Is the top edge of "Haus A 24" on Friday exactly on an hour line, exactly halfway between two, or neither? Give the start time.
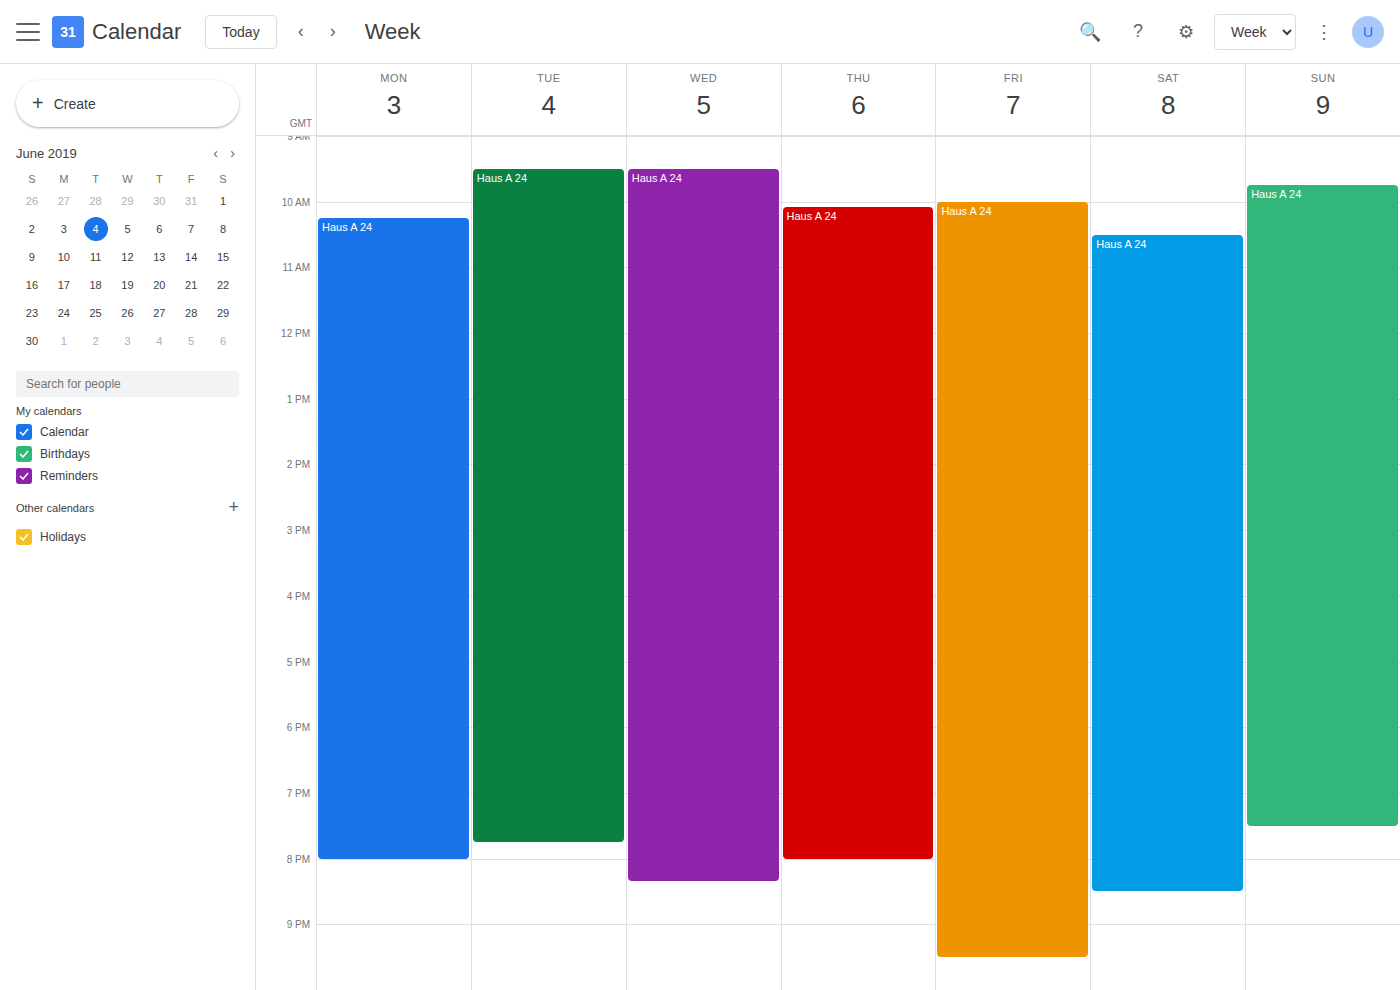
10:00 AM -- exactly on the 10 AM line.